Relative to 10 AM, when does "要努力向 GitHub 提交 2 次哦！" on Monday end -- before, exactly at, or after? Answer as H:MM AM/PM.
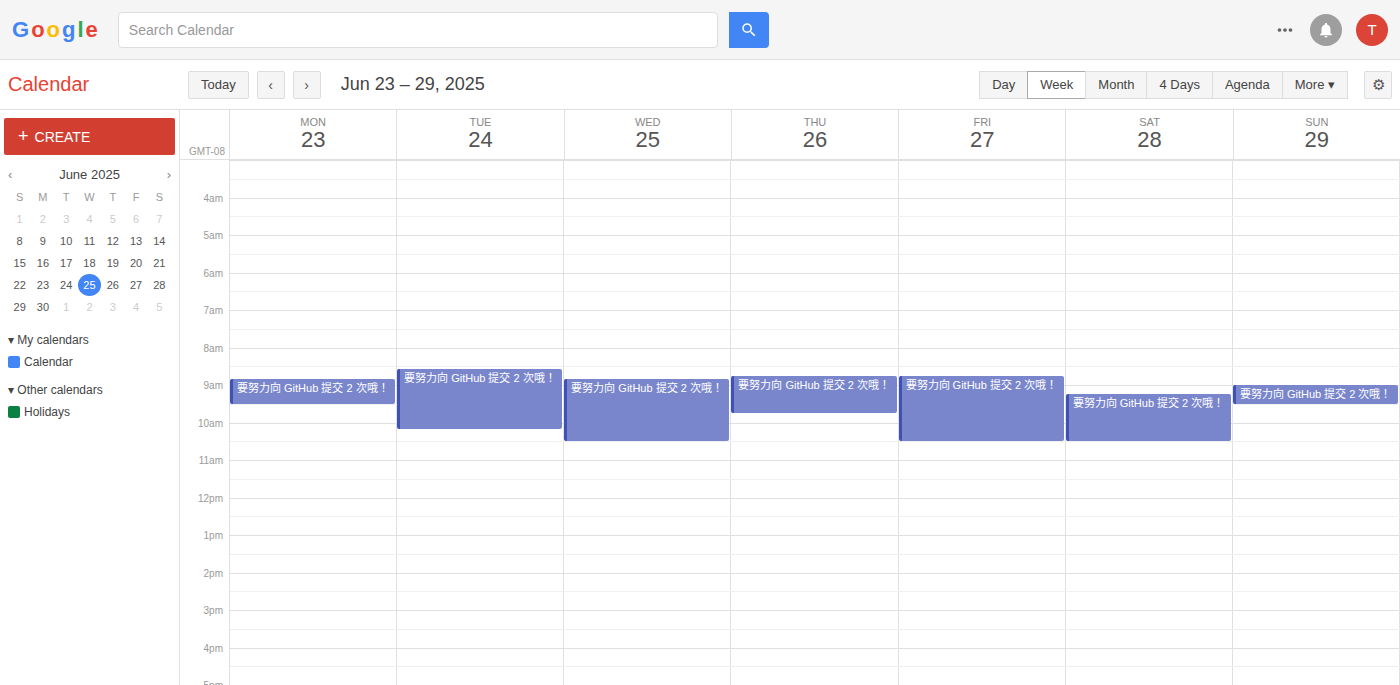
9:30 AM -- before 10 AM, 30 minutes above the 10 AM line.